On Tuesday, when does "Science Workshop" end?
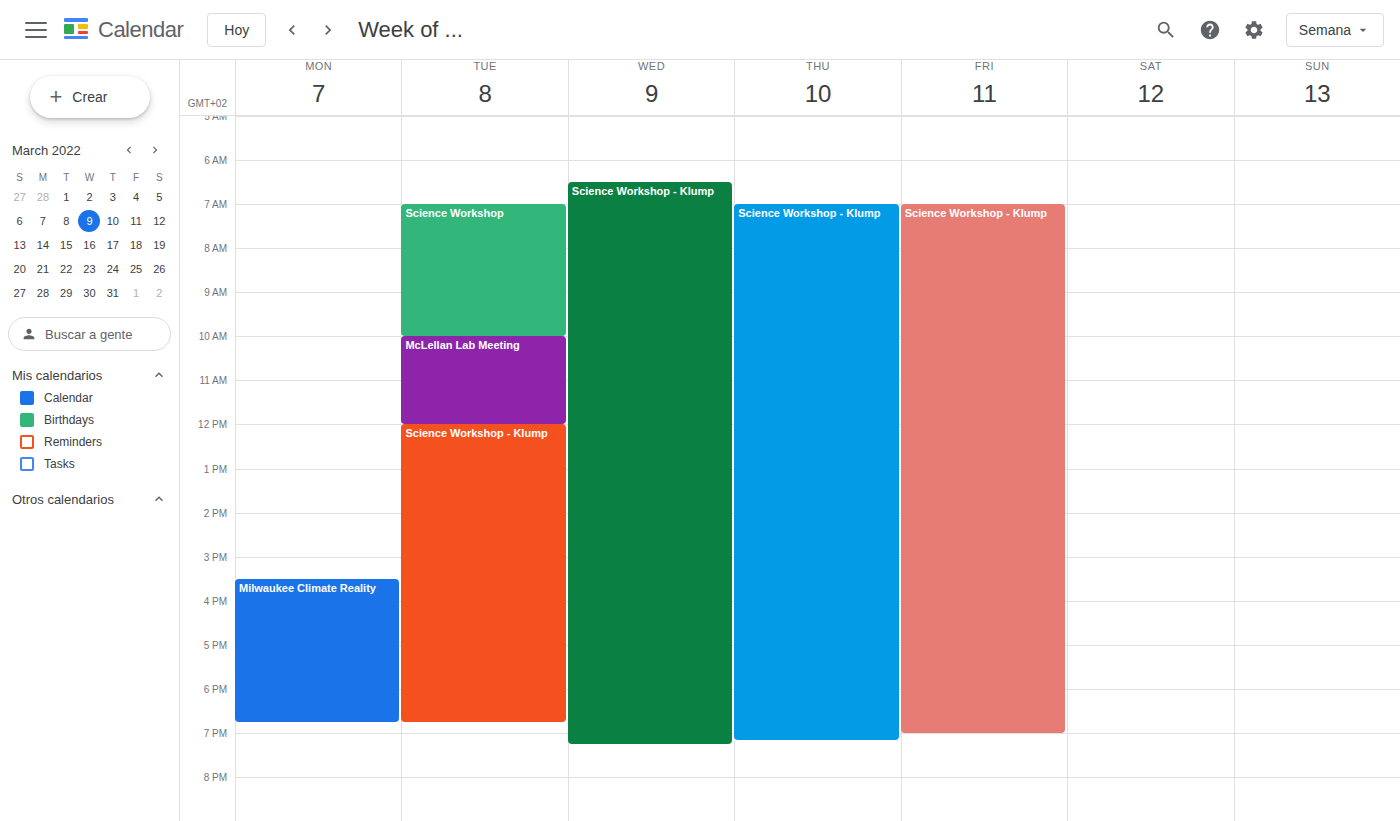
10:00